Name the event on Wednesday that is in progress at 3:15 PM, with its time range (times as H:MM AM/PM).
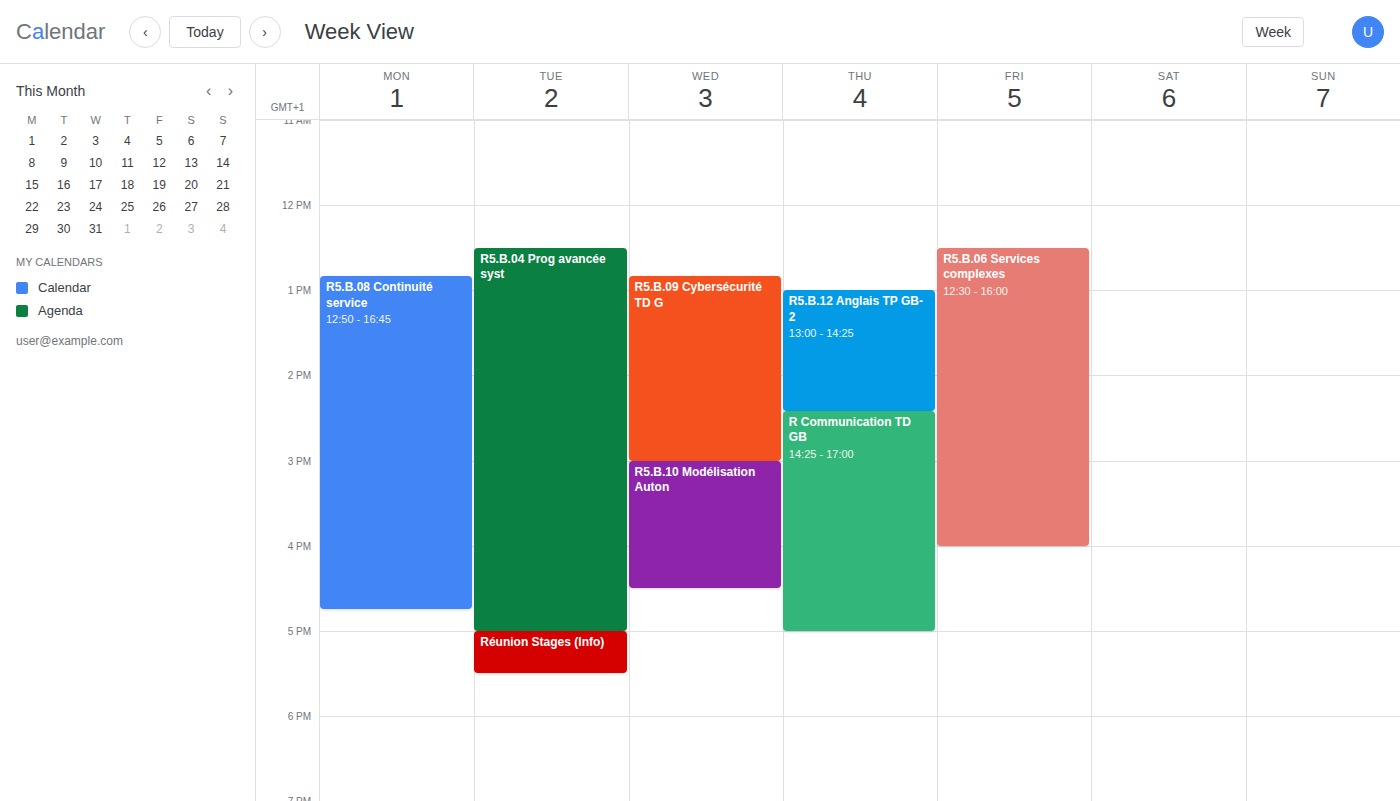
"R5.B.10 Modélisation Auton", 3:00 PM to 4:30 PM